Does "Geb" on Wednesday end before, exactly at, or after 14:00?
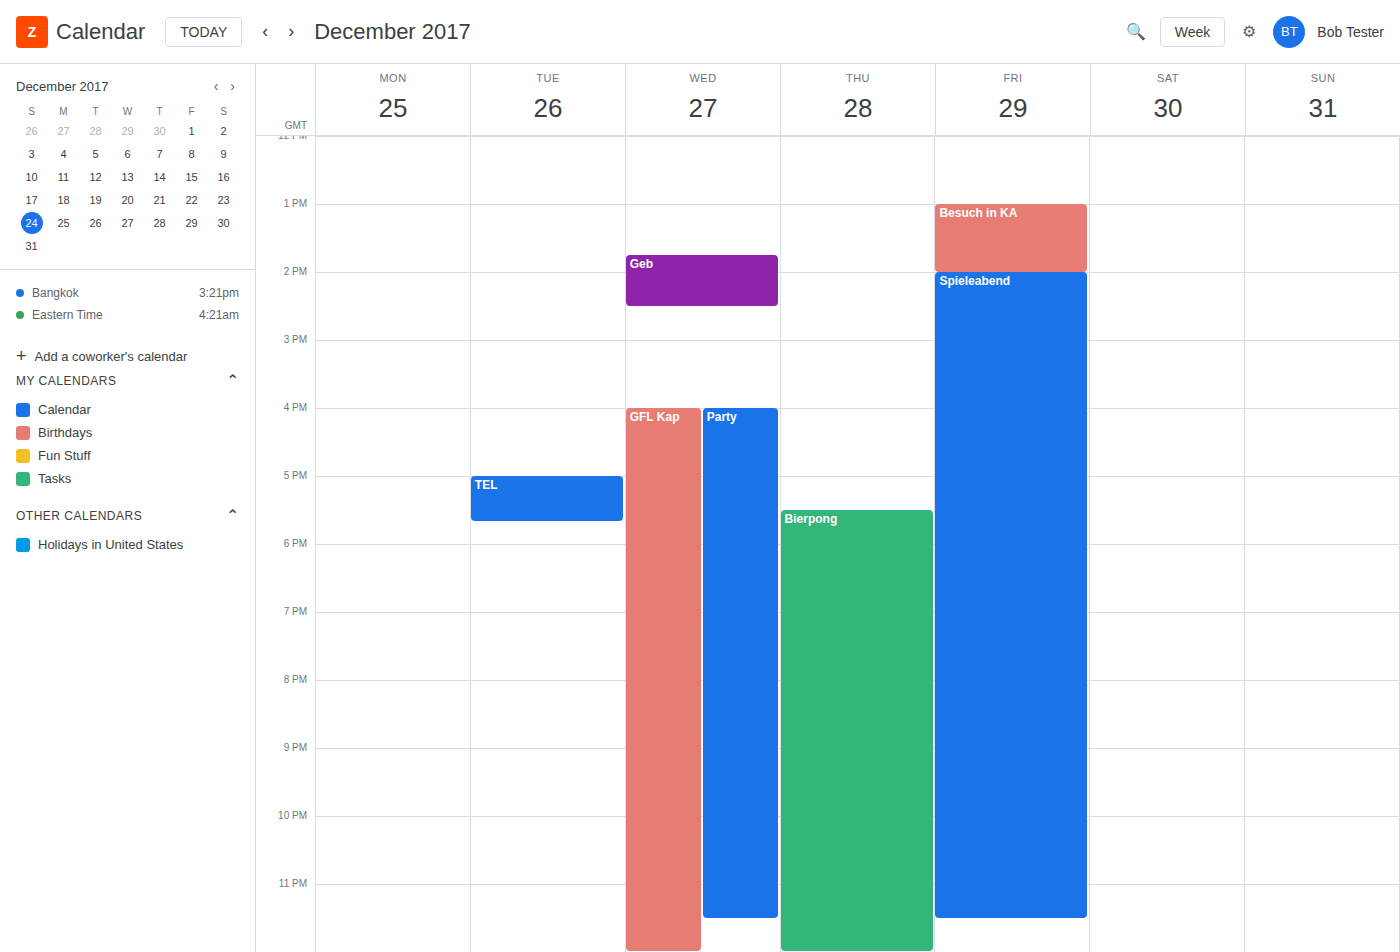
14:30 -- after 14:00, 30 minutes below the 14:00 line.